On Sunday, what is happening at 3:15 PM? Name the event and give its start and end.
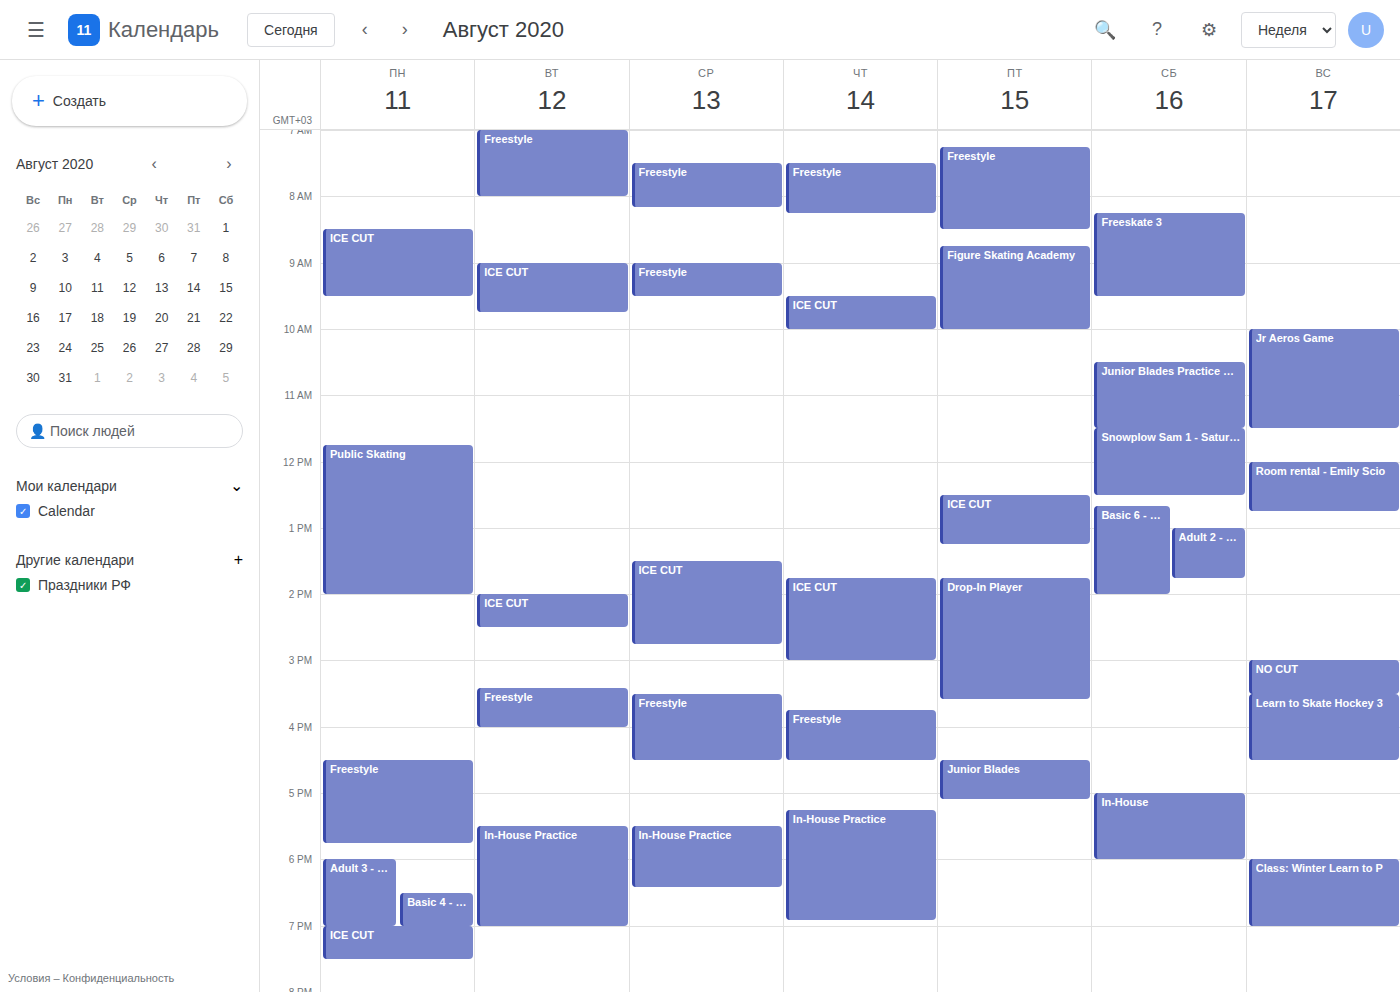
"NO CUT", 3:00 PM to 3:30 PM